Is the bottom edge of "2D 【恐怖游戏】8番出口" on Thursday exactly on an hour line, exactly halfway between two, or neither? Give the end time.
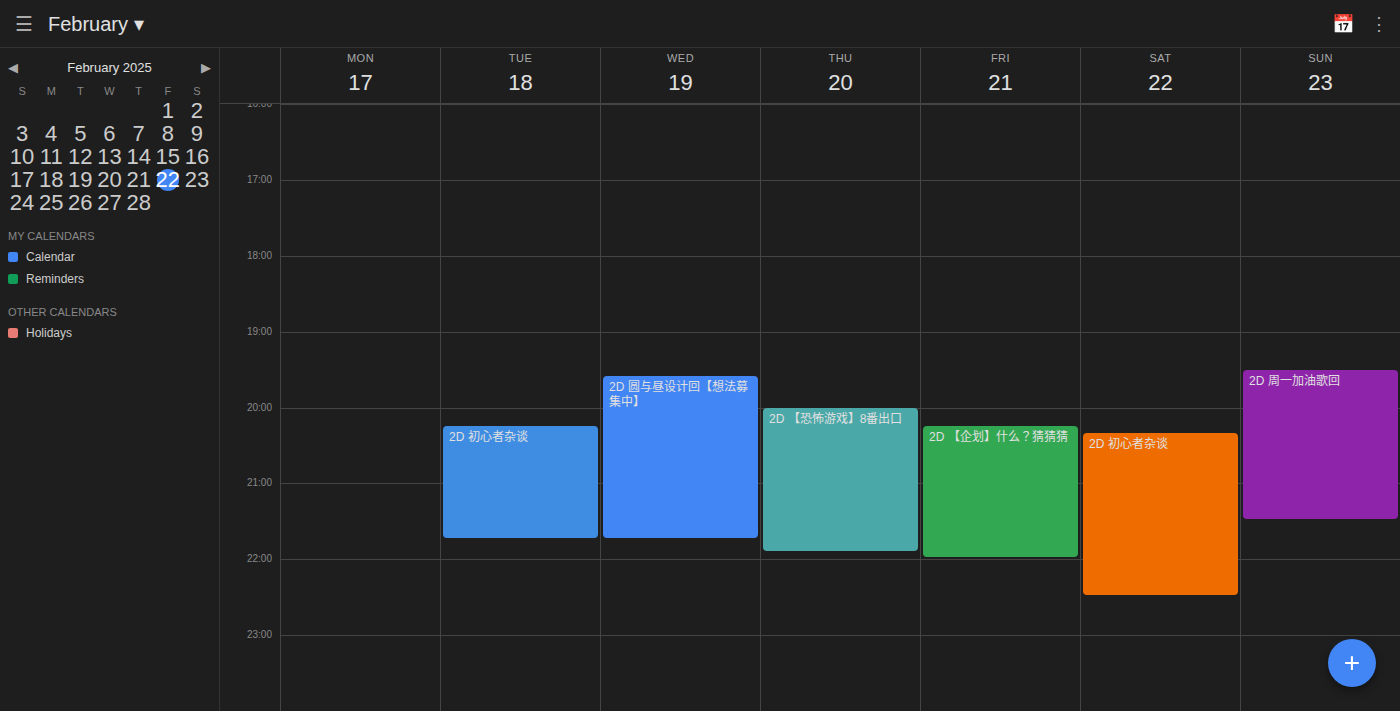
9:55 PM -- neither: 55 minutes below the 9 PM line and 5 minutes above the 10 PM line.